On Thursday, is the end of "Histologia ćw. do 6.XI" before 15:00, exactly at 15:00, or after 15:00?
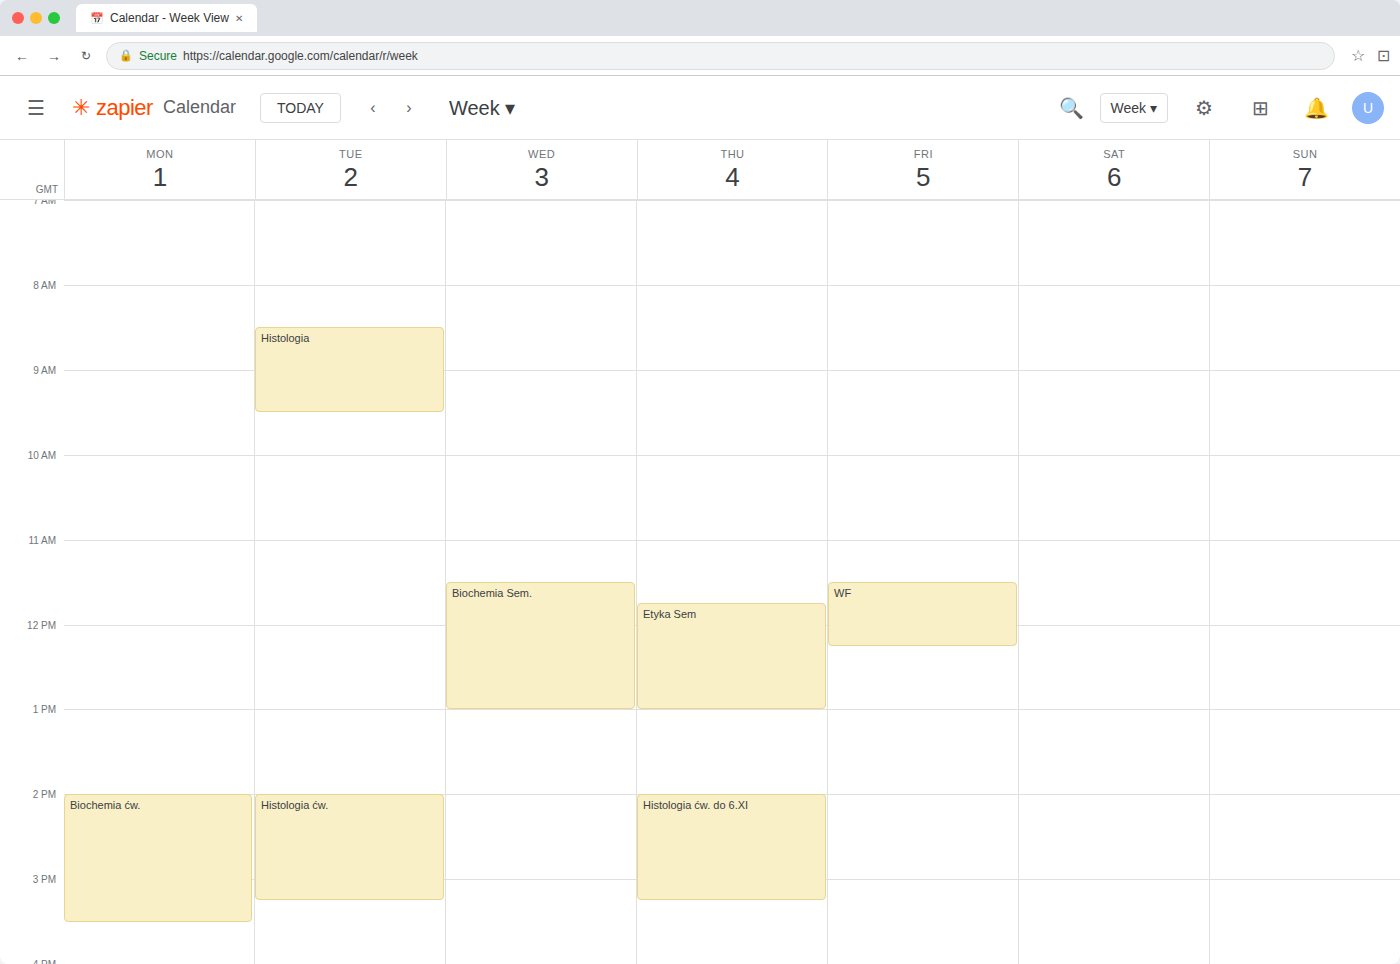
15:15 -- after 15:00, 15 minutes below the 15:00 line.